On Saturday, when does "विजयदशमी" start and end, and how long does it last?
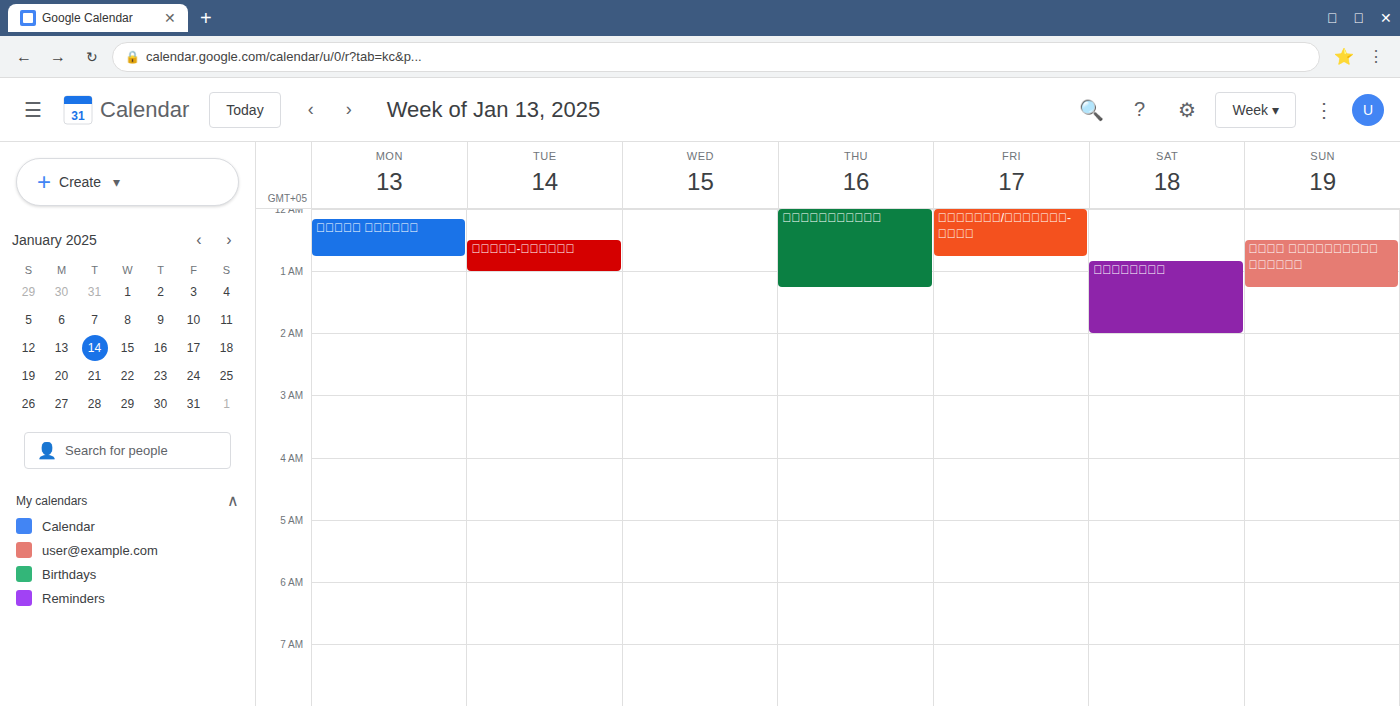
12:50 AM to 2:00 AM, 1 hour 10 minutes